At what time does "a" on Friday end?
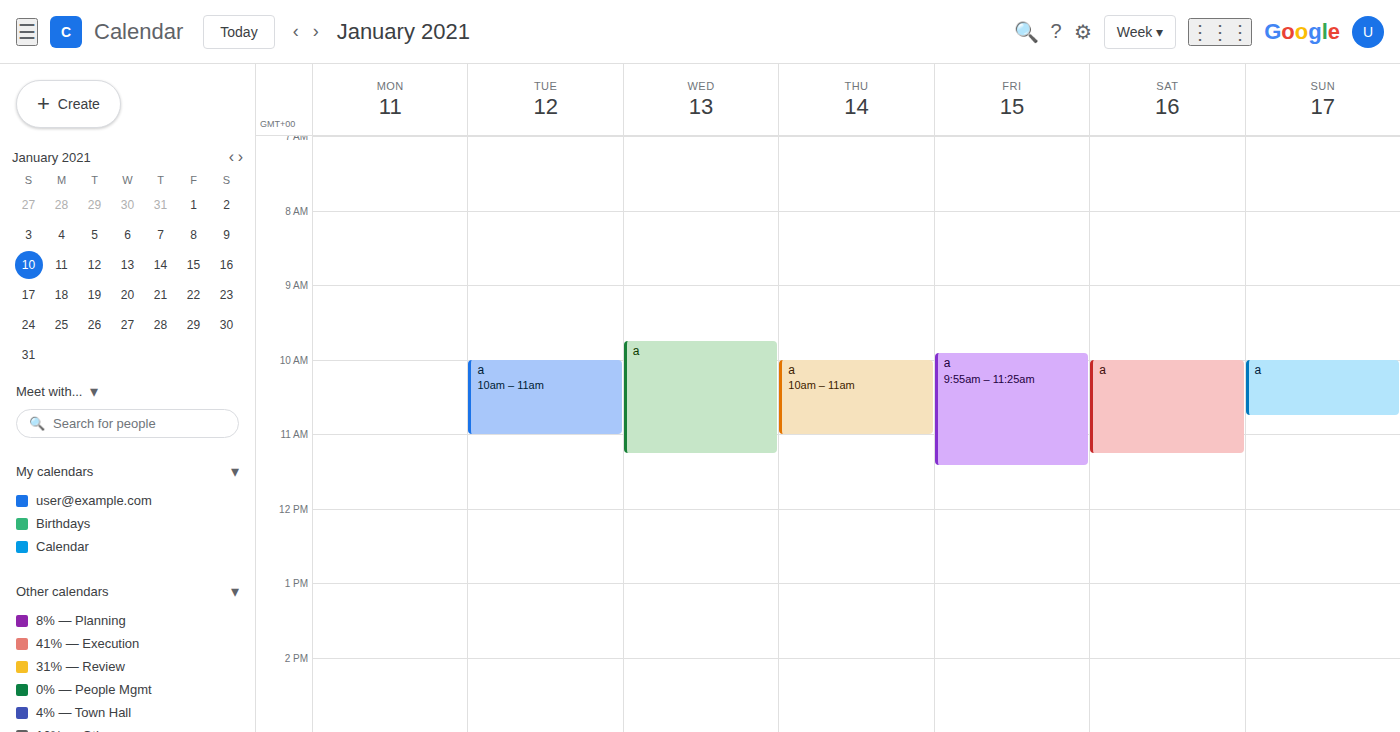
11:25 AM